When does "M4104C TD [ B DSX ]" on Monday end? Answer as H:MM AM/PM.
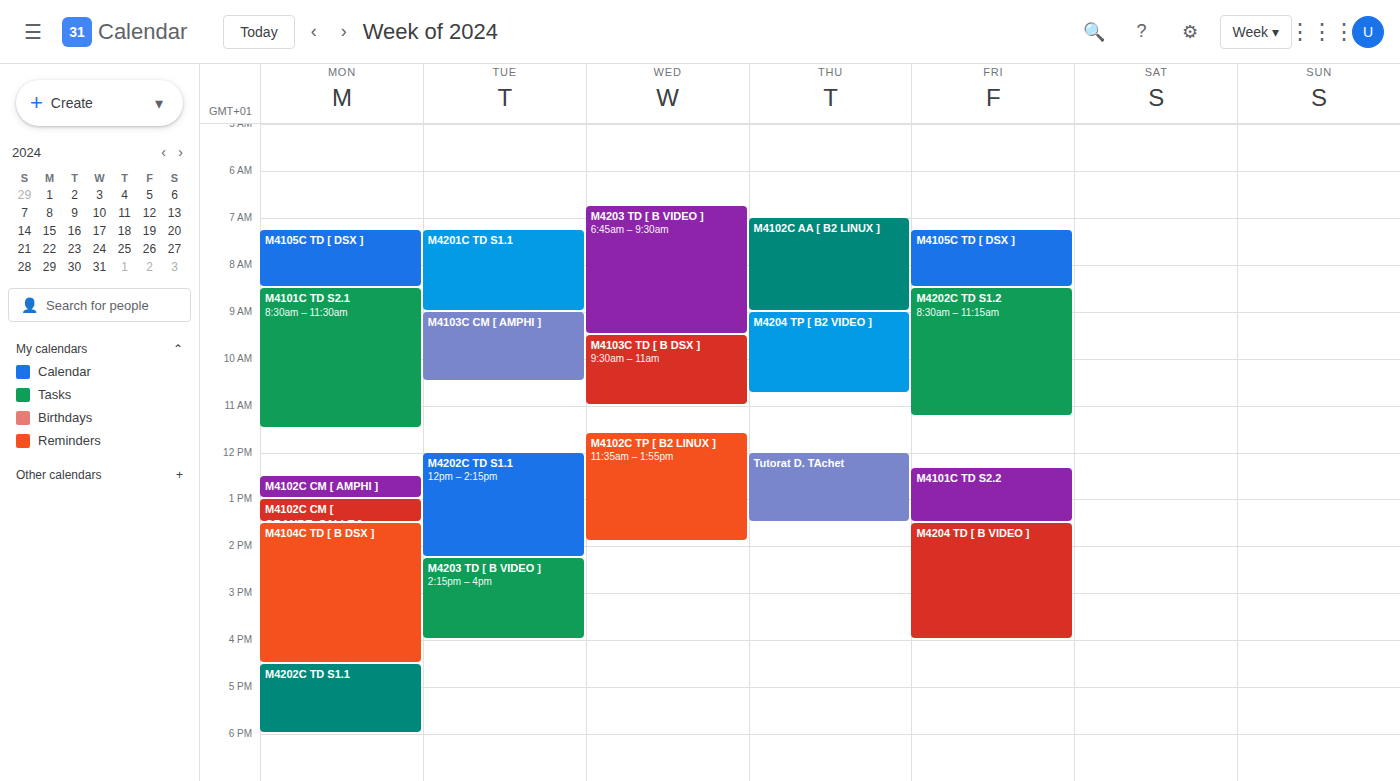
4:30 PM